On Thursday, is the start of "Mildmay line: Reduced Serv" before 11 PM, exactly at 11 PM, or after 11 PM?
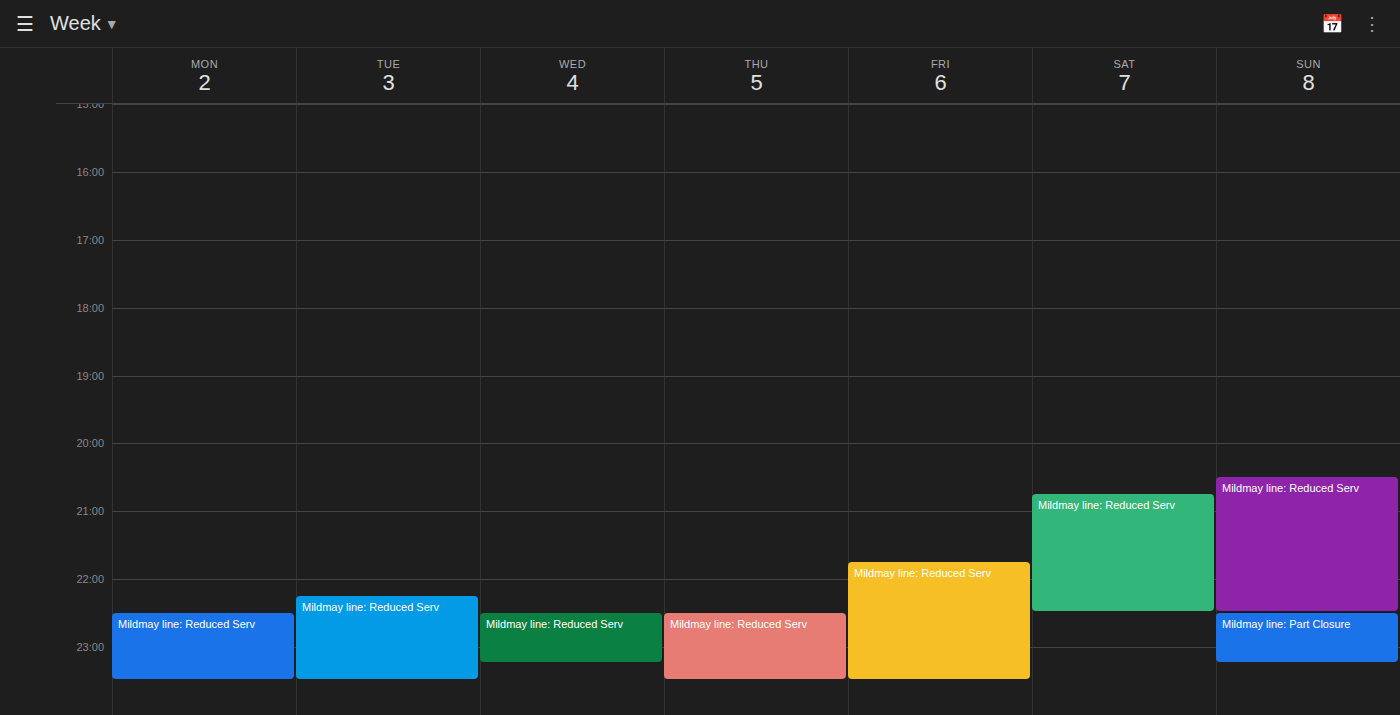
10:30 PM -- before 11 PM, 30 minutes above the 11 PM line.